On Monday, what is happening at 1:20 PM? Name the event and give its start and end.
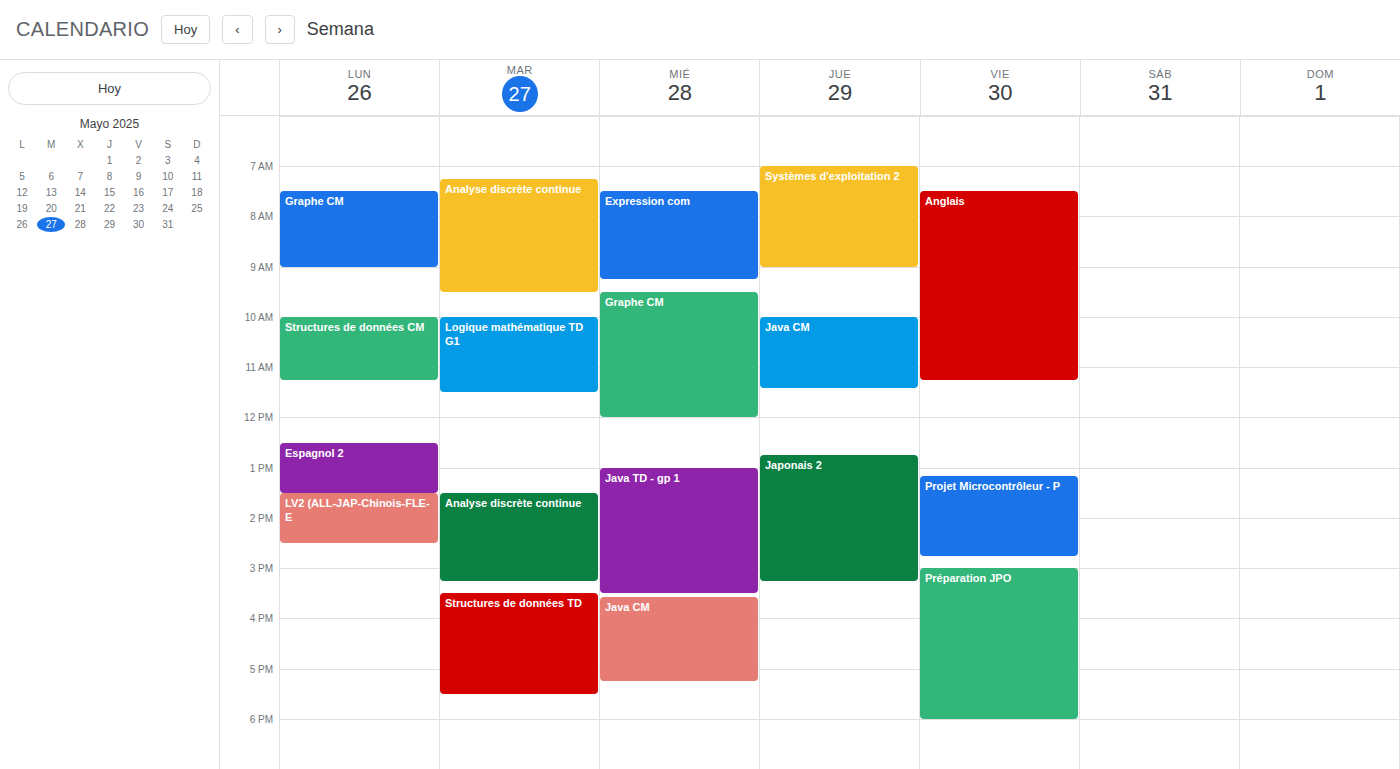
"Espagnol 2", 12:30 PM to 1:30 PM